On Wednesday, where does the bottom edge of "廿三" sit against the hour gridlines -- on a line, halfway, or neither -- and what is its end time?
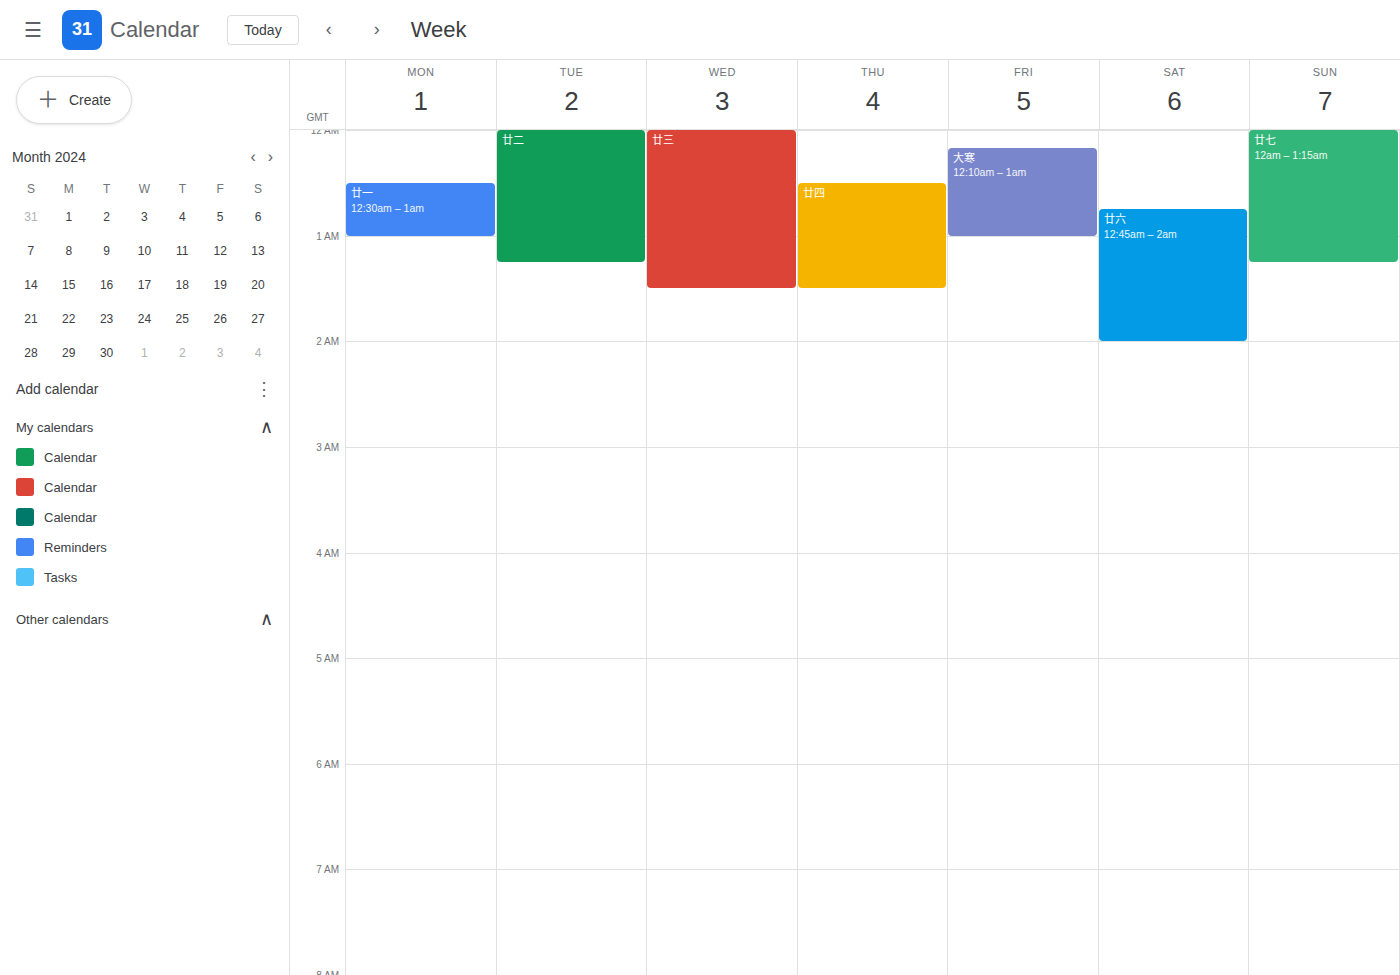
1:30 AM -- halfway between the 1 AM and 2 AM lines.